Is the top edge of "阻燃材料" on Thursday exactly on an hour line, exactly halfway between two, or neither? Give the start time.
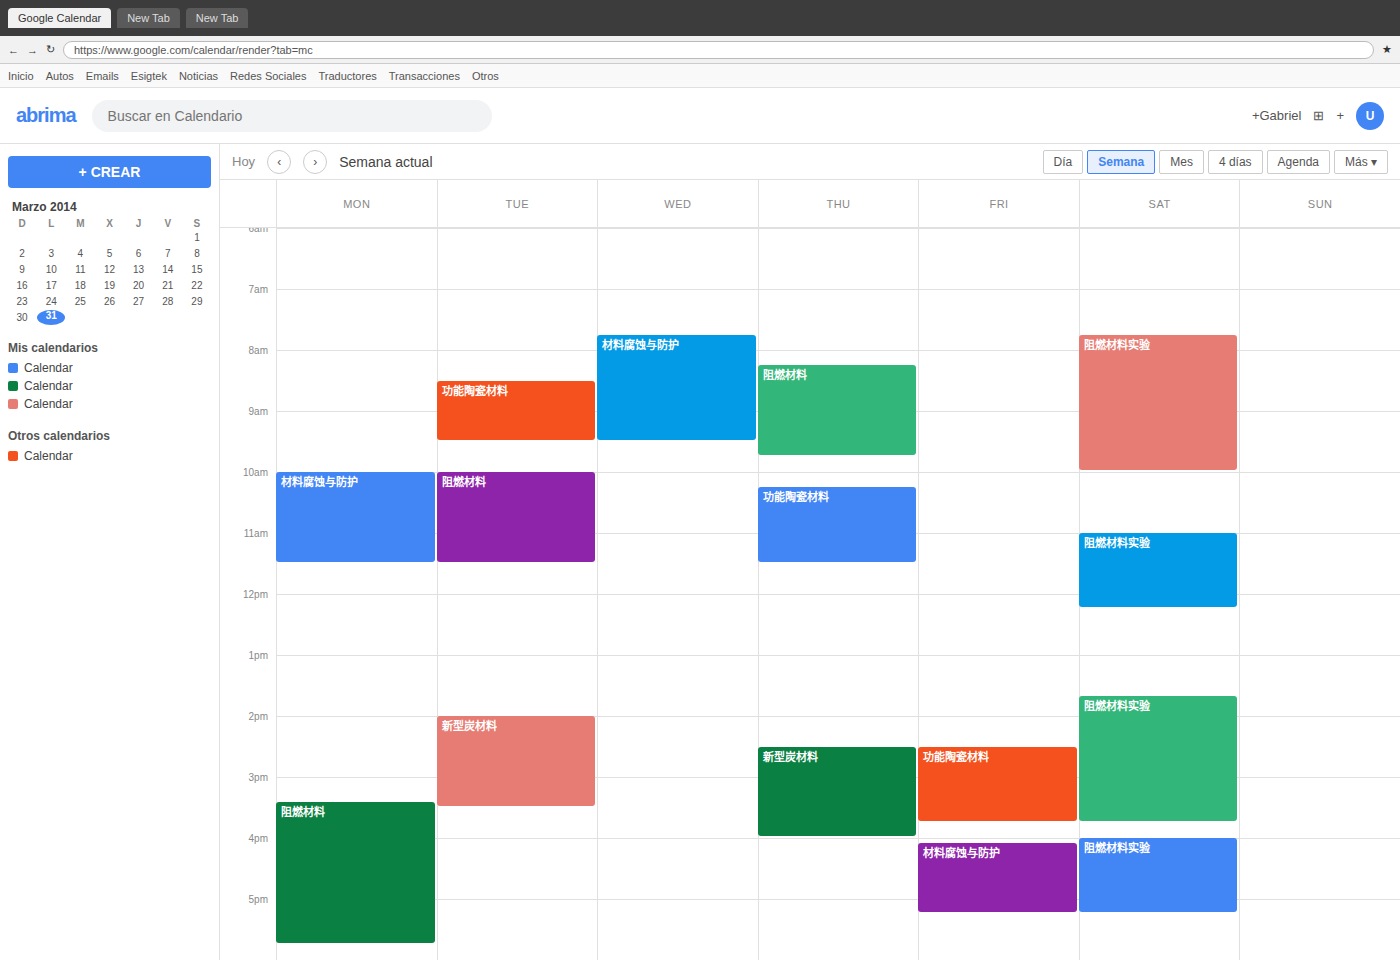
8:15 AM -- neither: a quarter of the way from the 8 AM line to the 9 AM line.